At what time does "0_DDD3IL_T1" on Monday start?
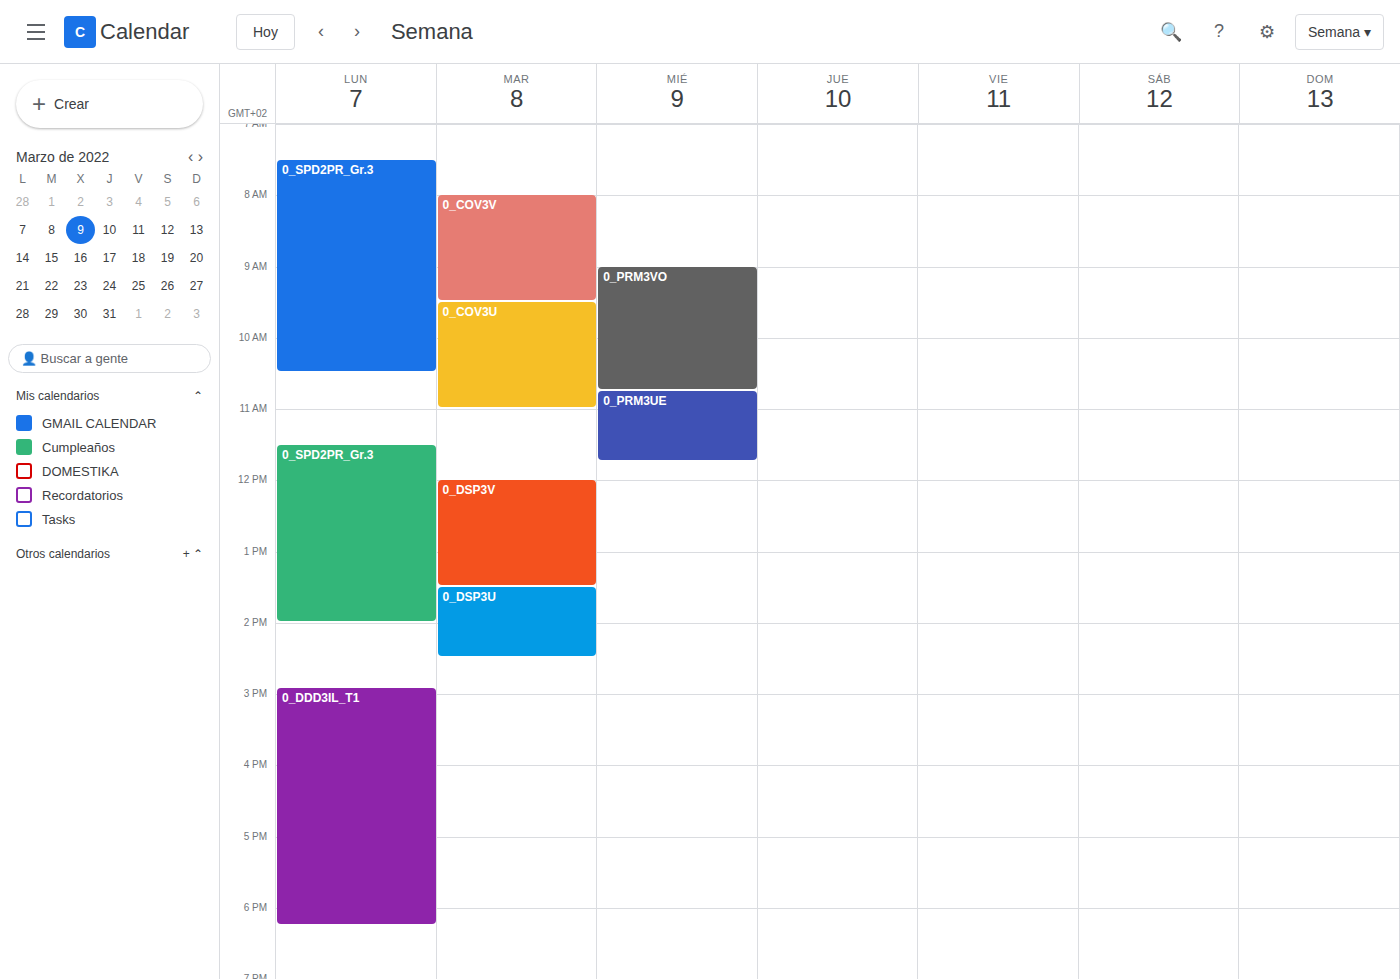
14:55